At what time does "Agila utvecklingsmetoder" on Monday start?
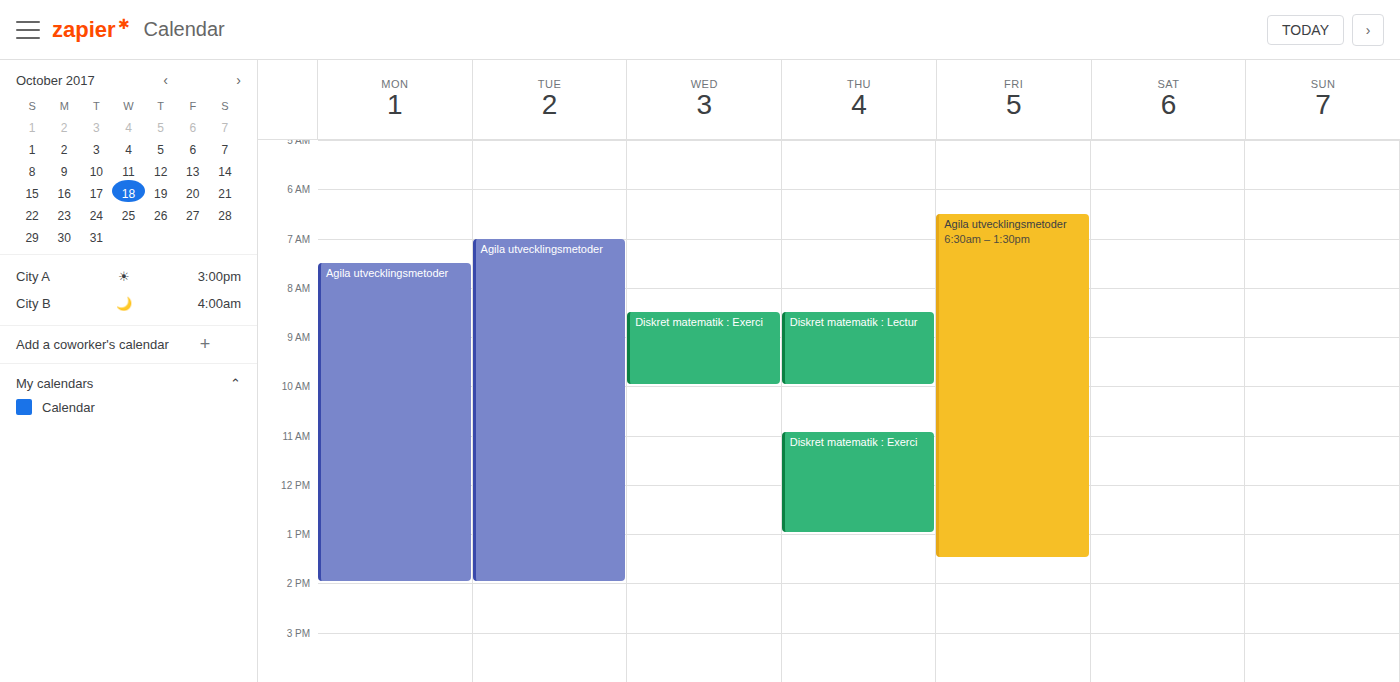
7:30 AM